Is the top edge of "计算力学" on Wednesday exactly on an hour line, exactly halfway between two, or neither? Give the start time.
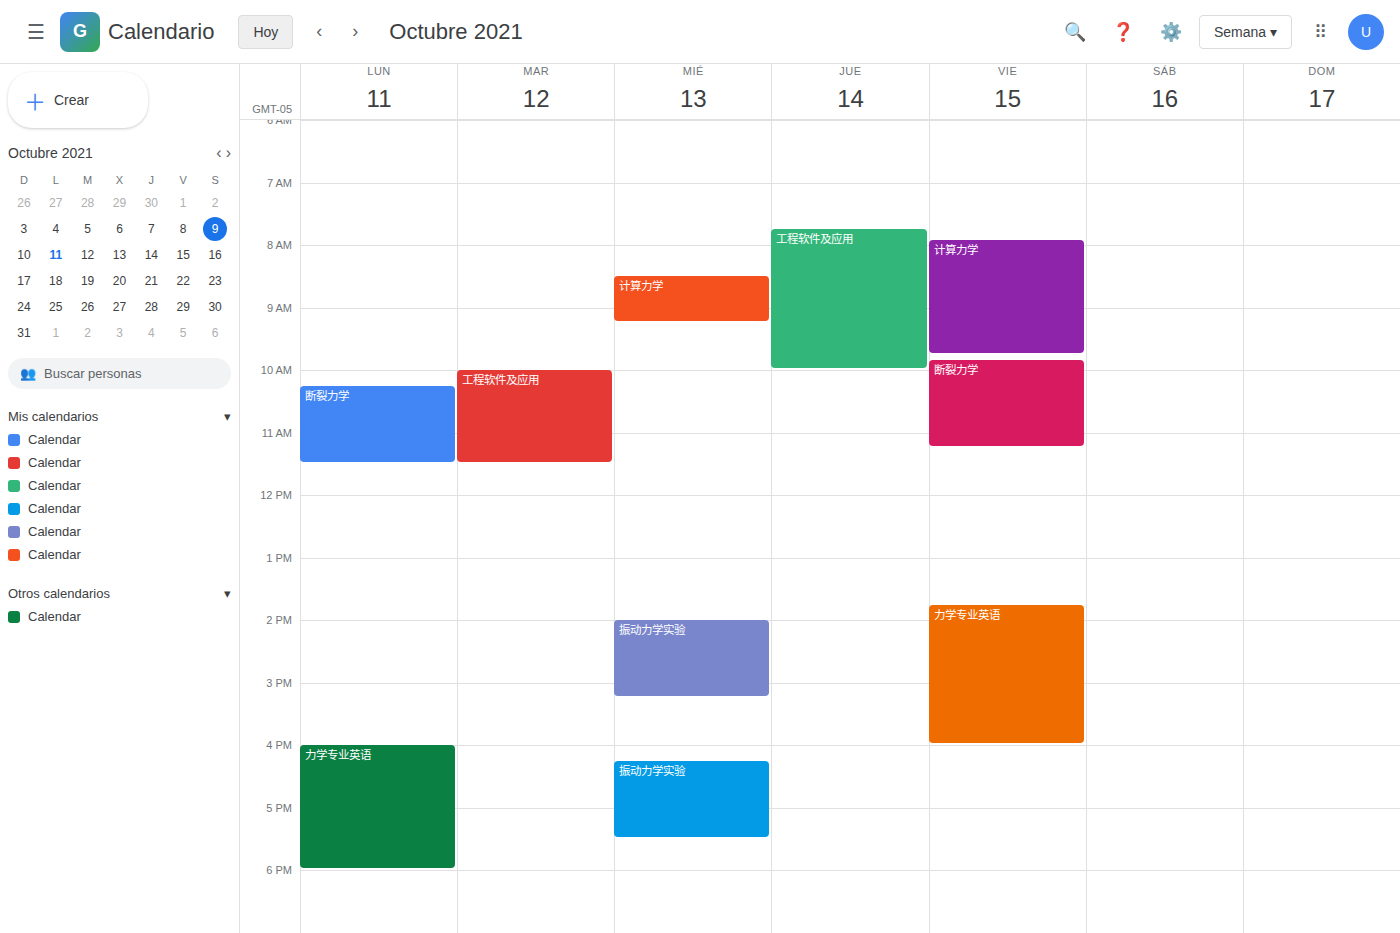
8:30 AM -- halfway between the 8 AM and 9 AM lines.